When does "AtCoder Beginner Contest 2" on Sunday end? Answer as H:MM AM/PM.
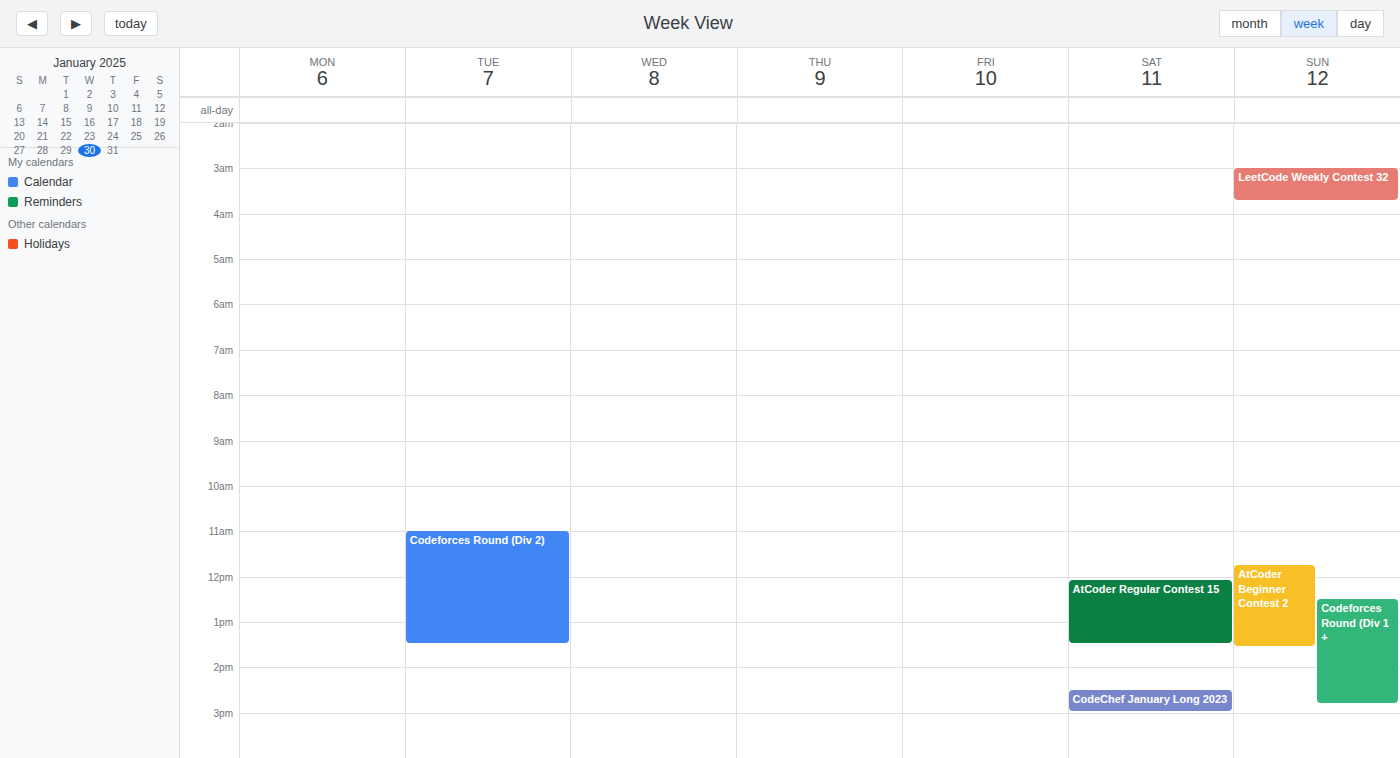
1:35 PM